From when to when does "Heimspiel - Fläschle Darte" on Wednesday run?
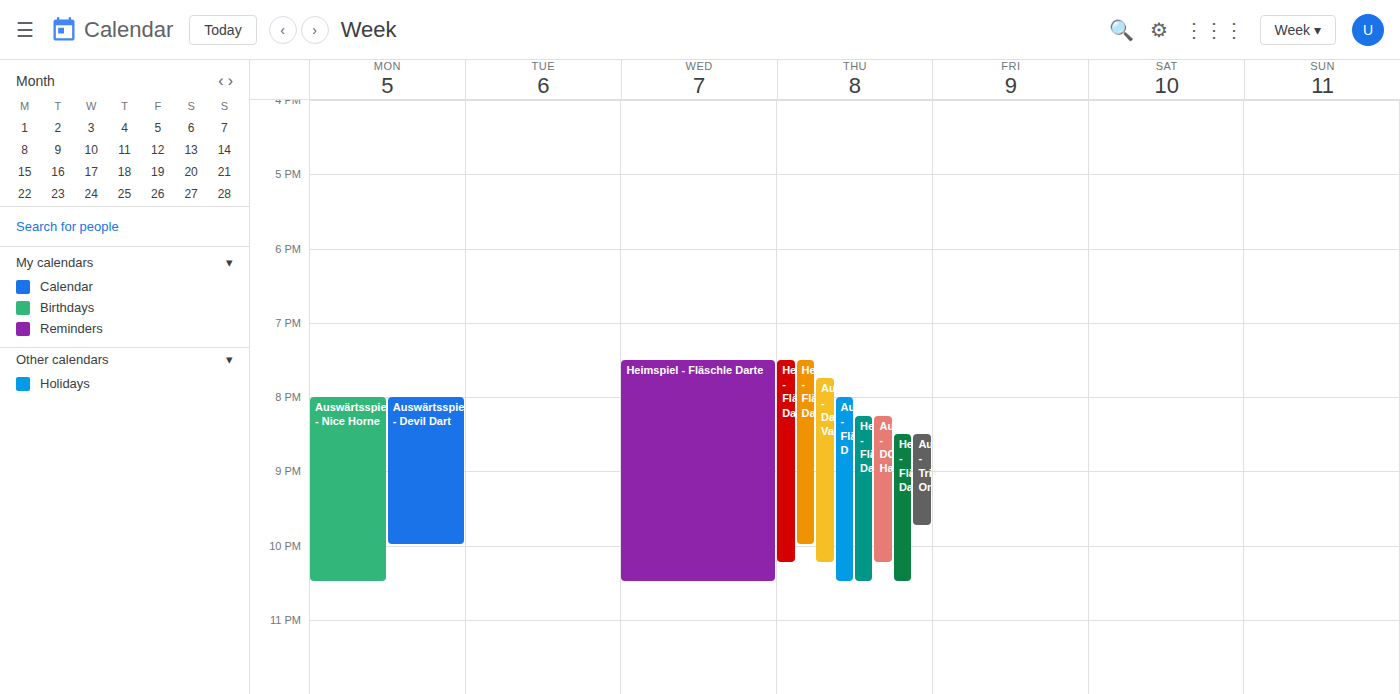
7:30 PM to 10:30 PM